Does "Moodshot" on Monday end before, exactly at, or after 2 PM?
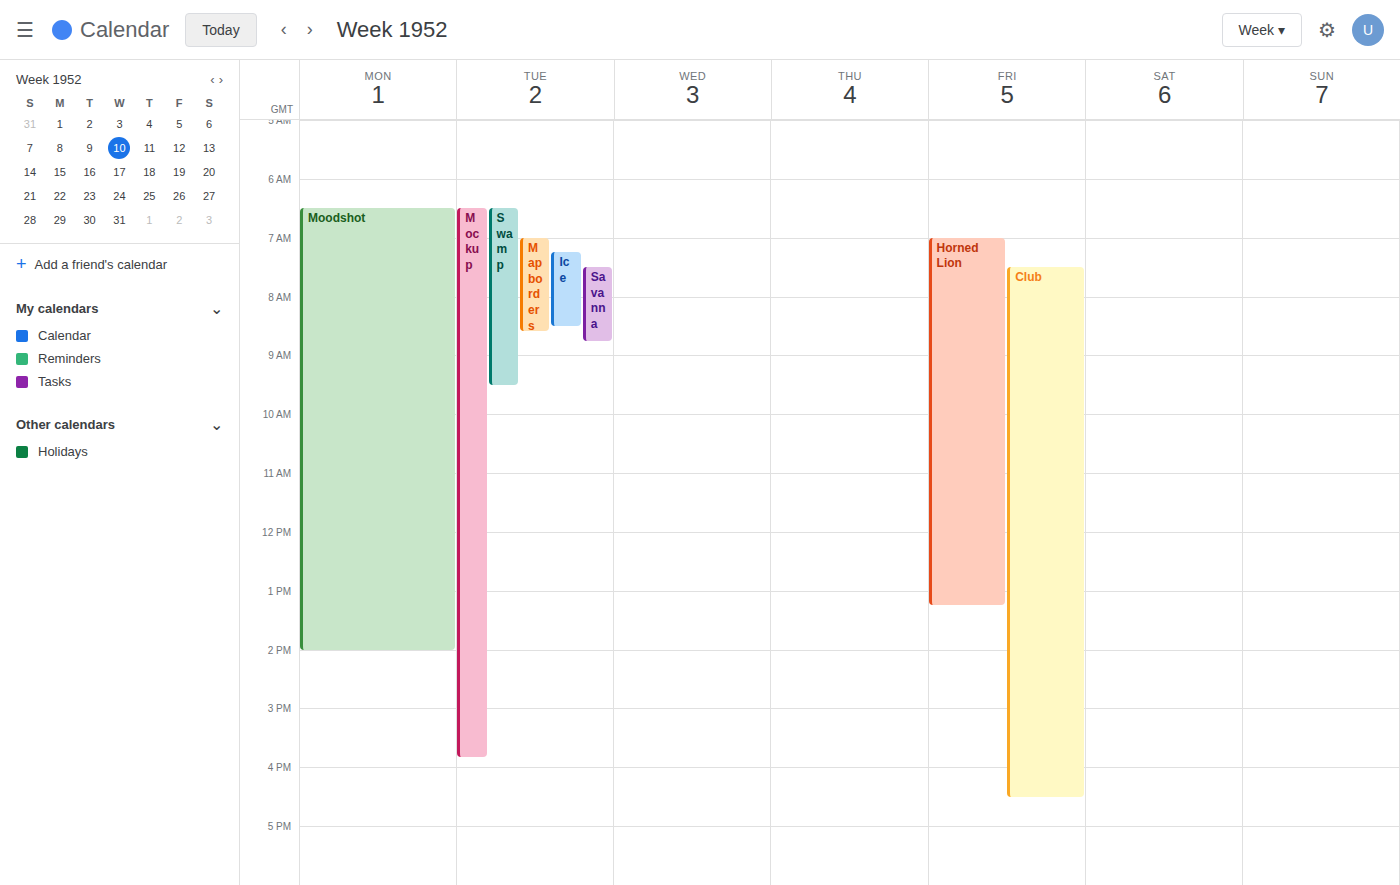
2:00 PM -- exactly at 2 PM, on the 2 PM line.